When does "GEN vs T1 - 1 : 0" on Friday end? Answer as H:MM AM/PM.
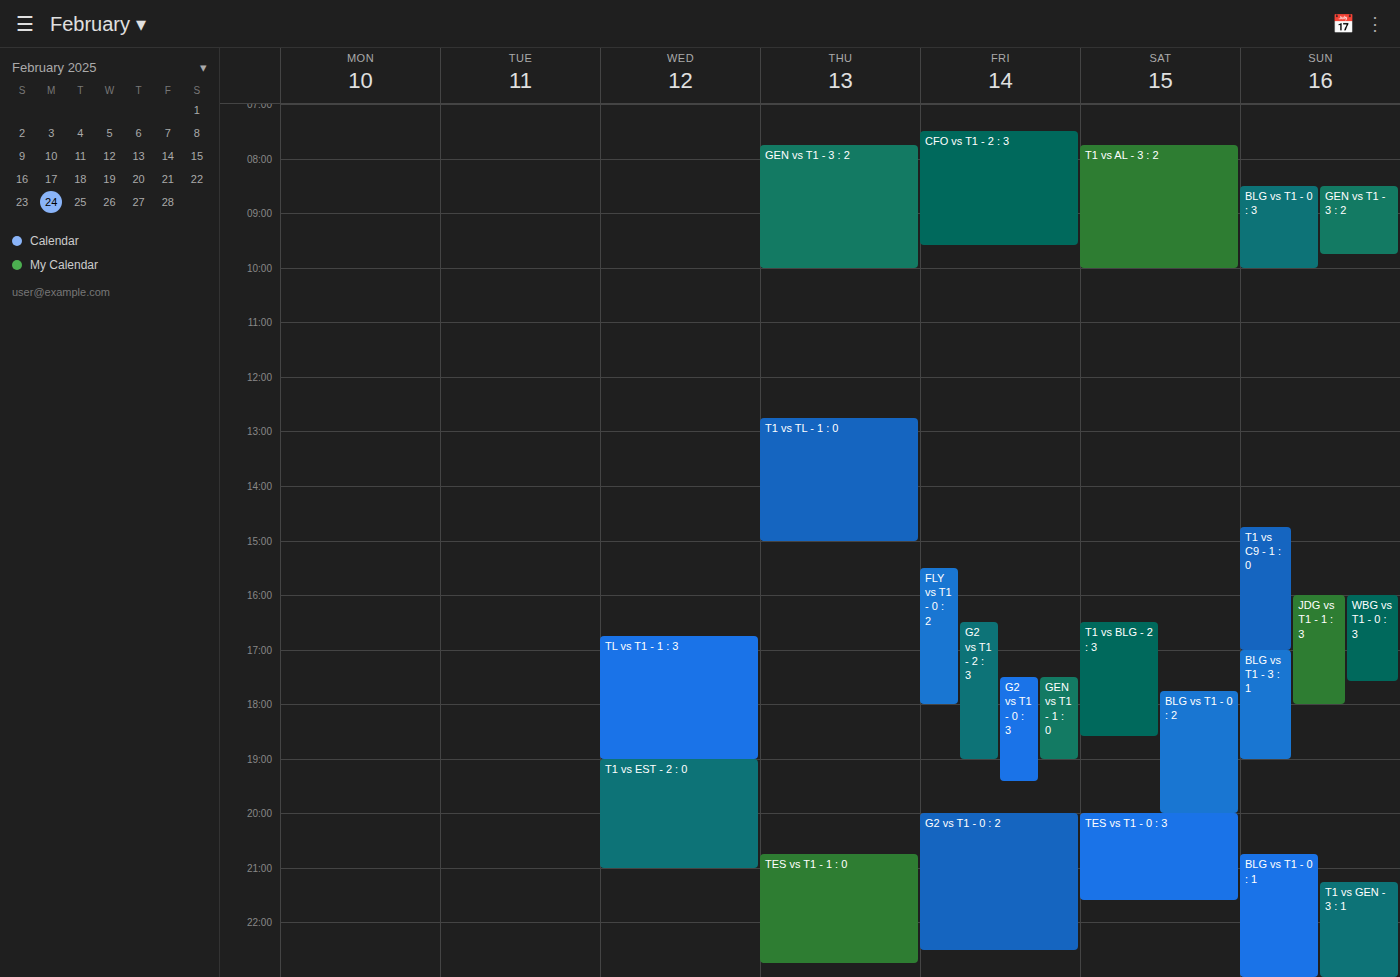
7:00 PM